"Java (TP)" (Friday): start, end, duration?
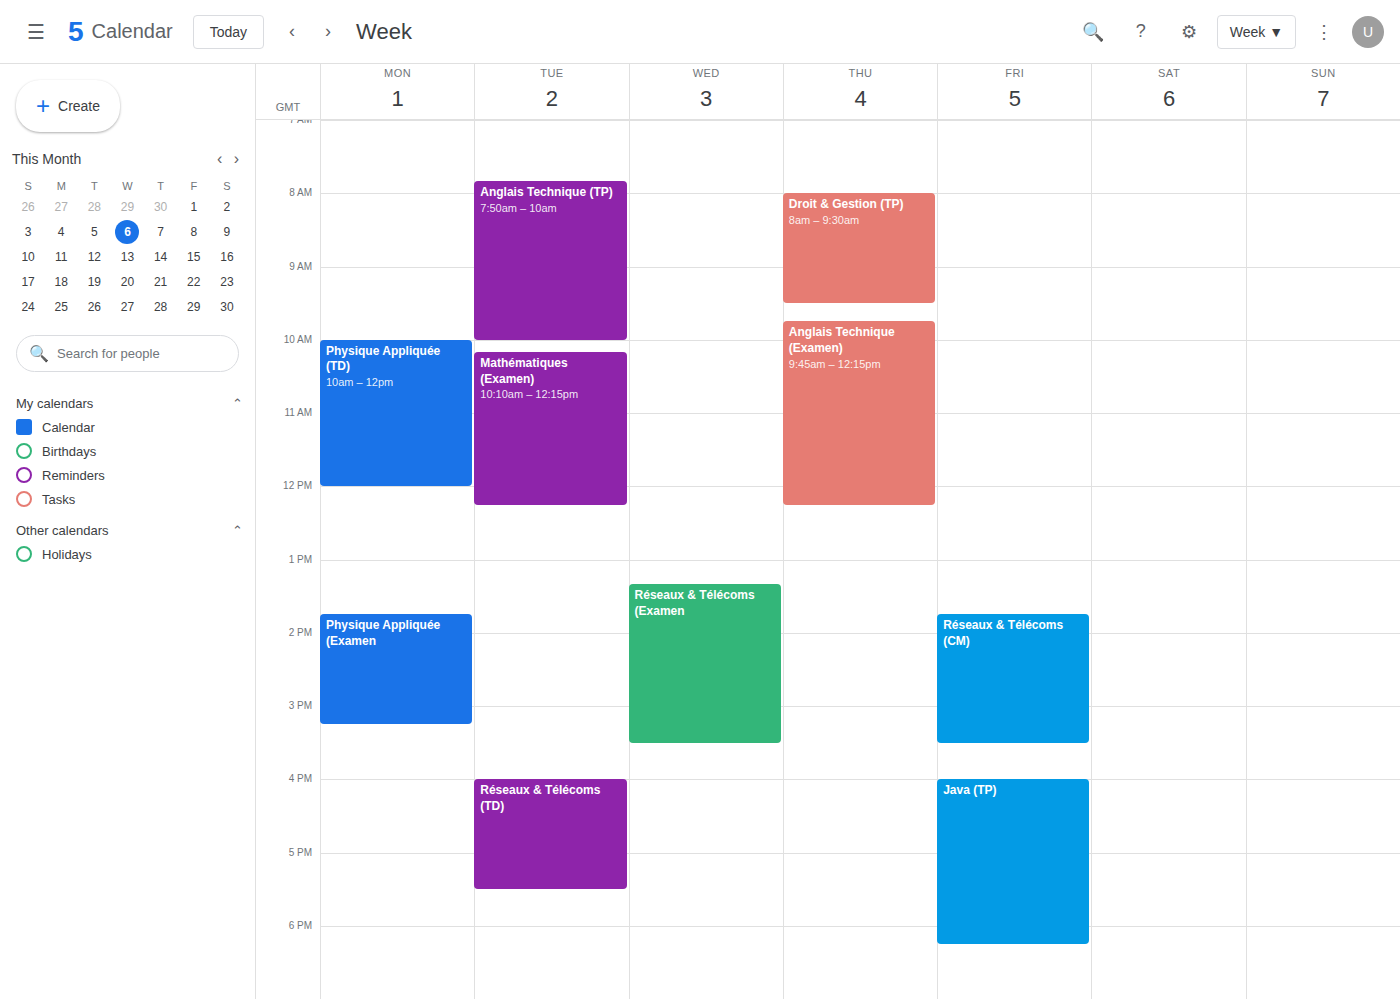
4:00 PM to 6:15 PM, 2 hours 15 minutes